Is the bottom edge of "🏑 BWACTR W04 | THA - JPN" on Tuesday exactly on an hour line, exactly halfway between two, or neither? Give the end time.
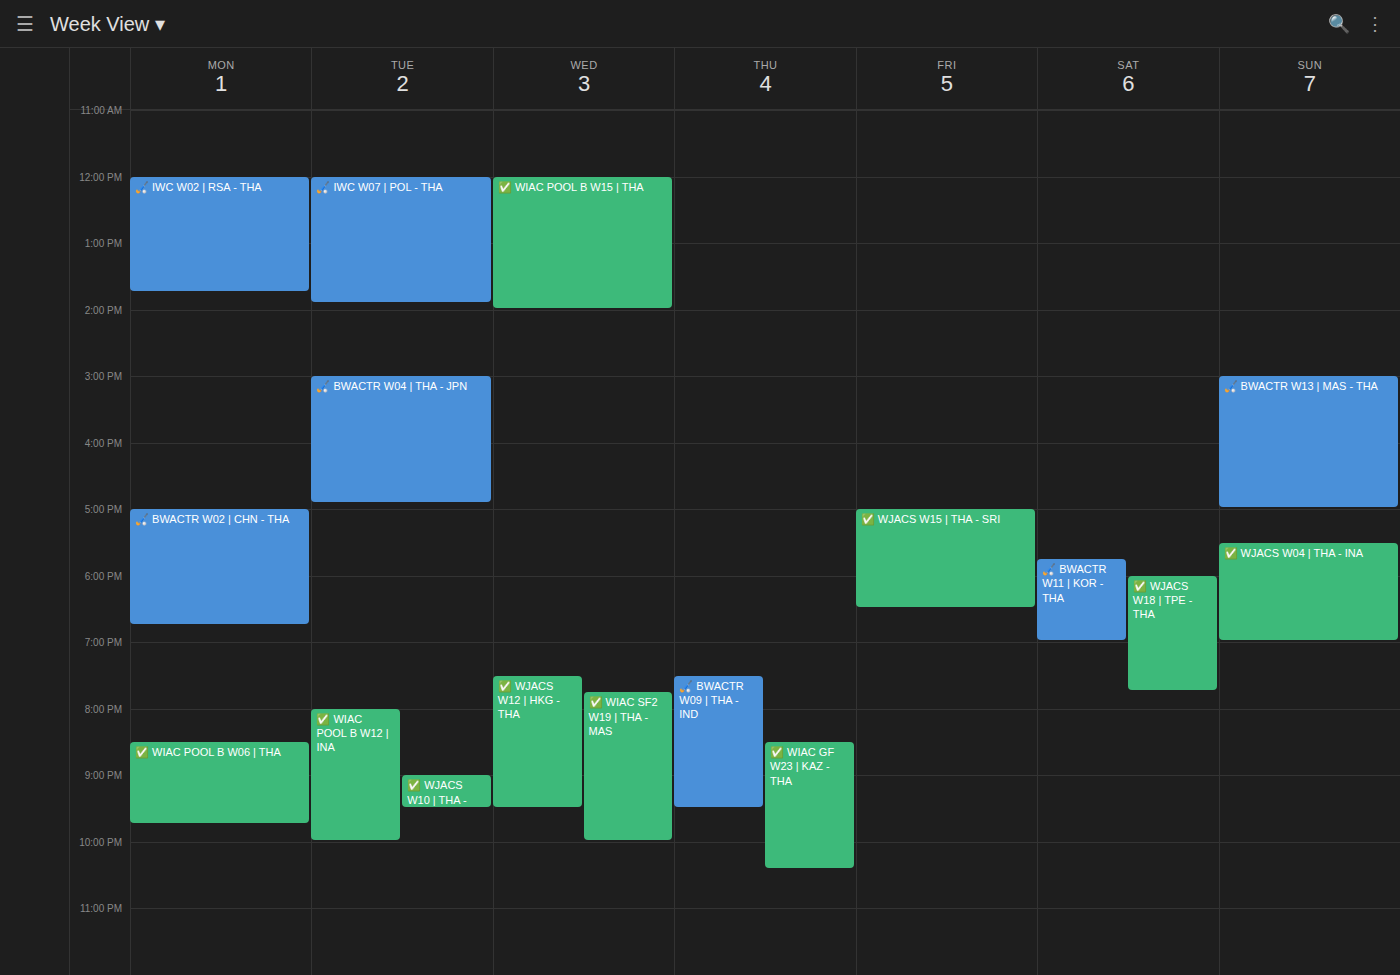
4:55 PM -- neither: 55 minutes below the 4 PM line and 5 minutes above the 5 PM line.